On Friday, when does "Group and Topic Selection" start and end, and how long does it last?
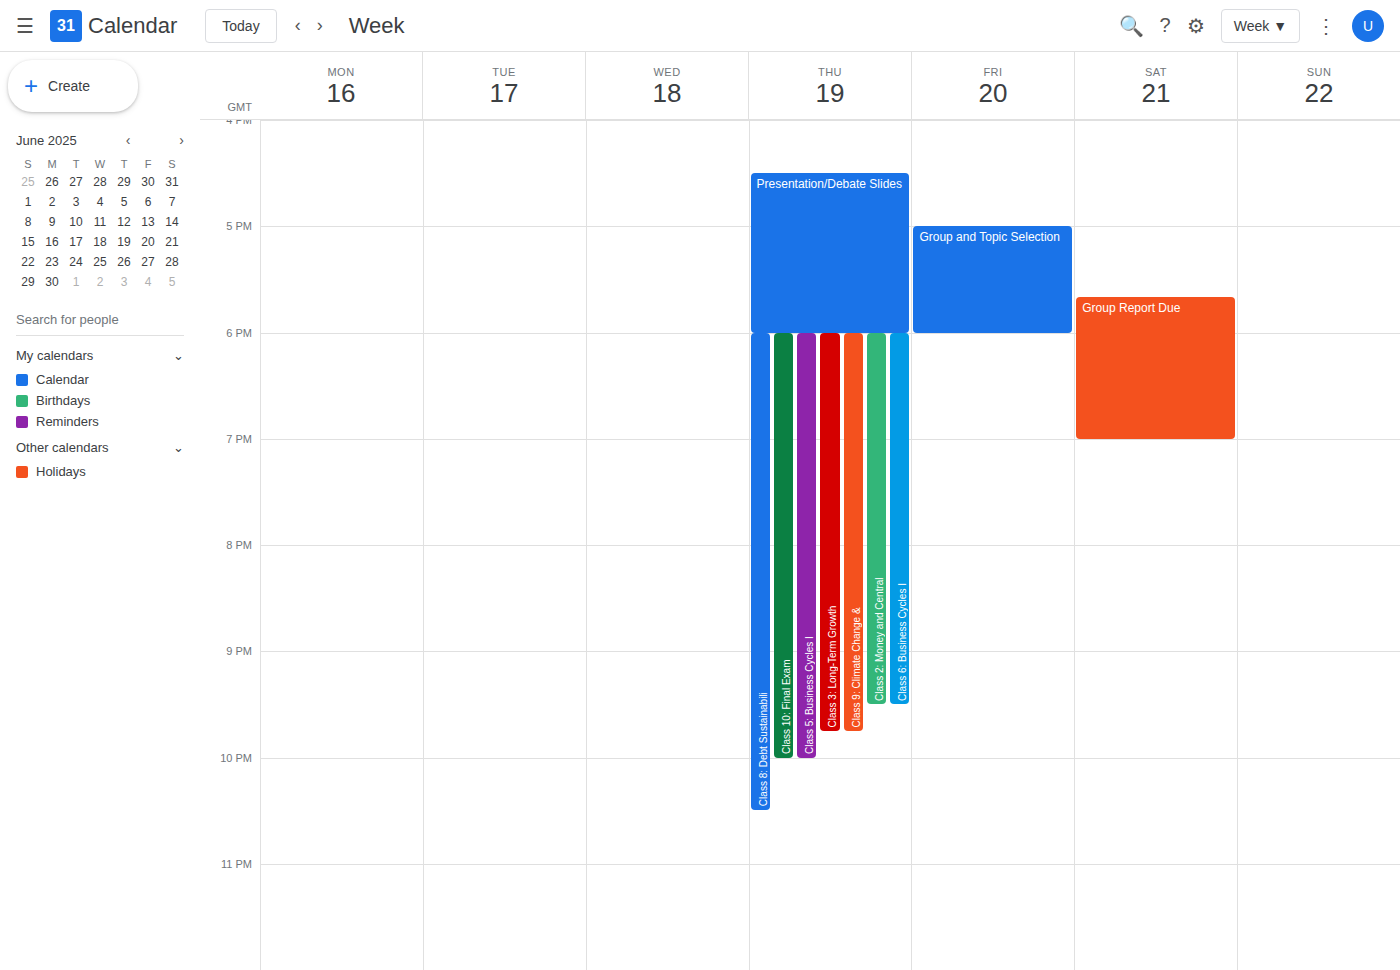
5:00 PM to 6:00 PM, 1 hour